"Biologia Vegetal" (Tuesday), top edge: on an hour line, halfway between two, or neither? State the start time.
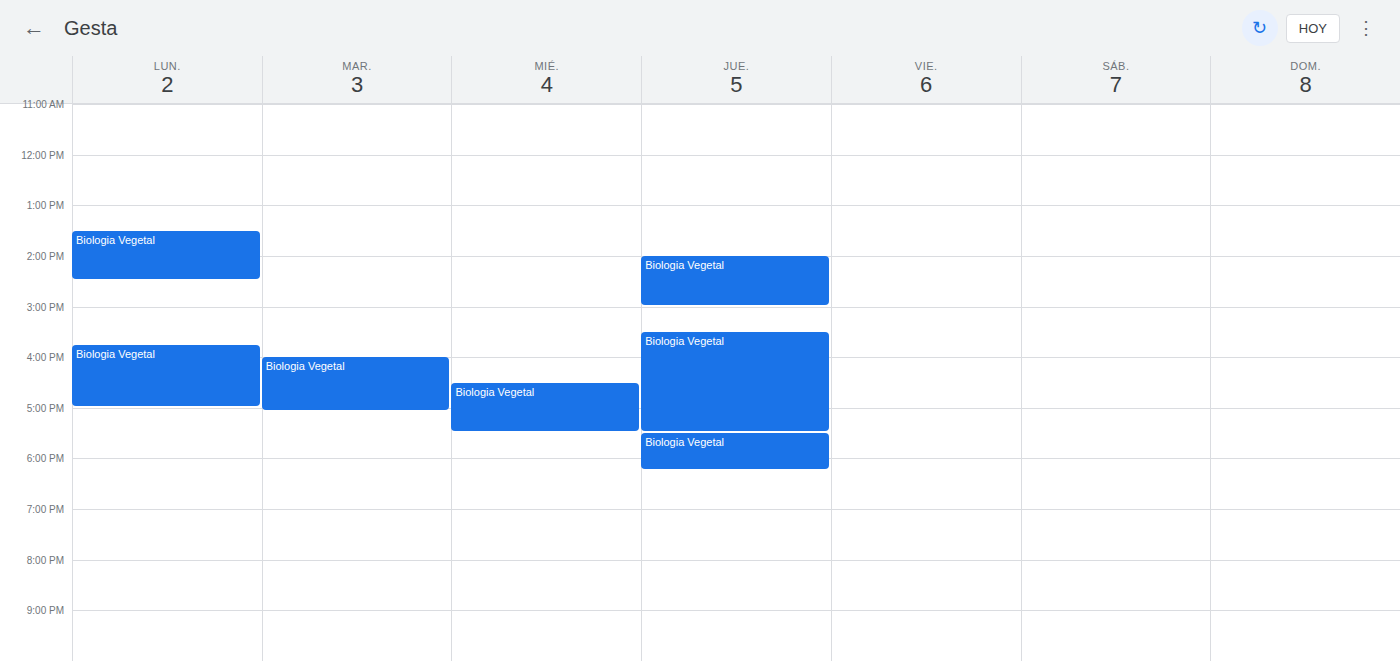
4:00 PM -- exactly on the 4 PM line.